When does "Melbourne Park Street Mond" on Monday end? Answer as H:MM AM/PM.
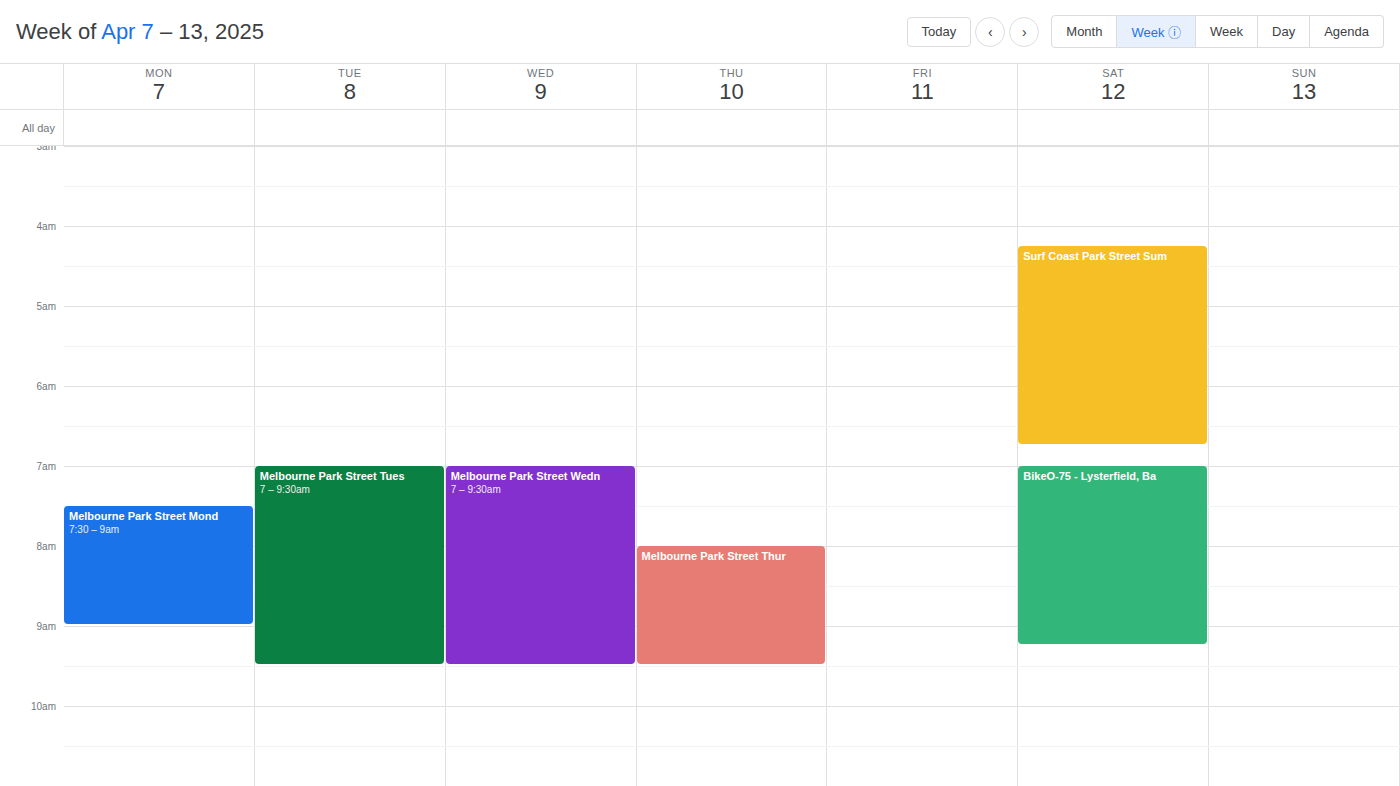
9:00 AM